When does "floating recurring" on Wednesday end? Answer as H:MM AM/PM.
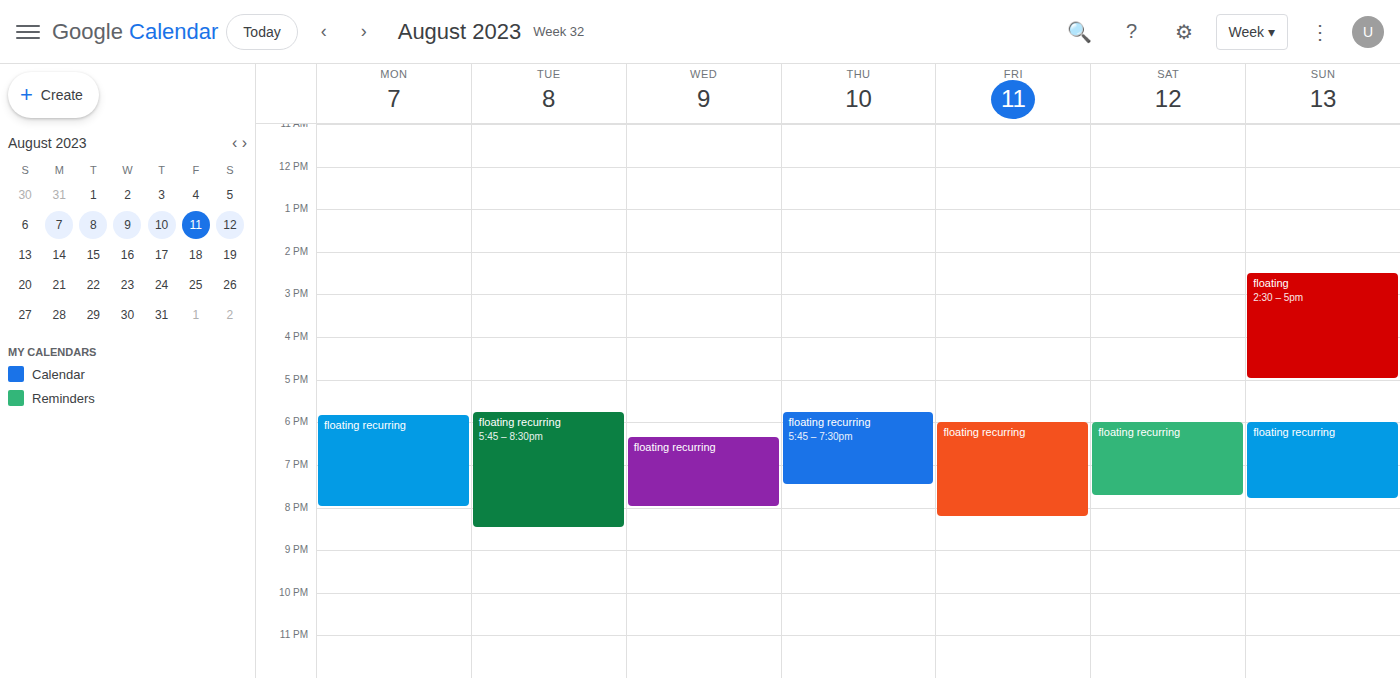
8:00 PM